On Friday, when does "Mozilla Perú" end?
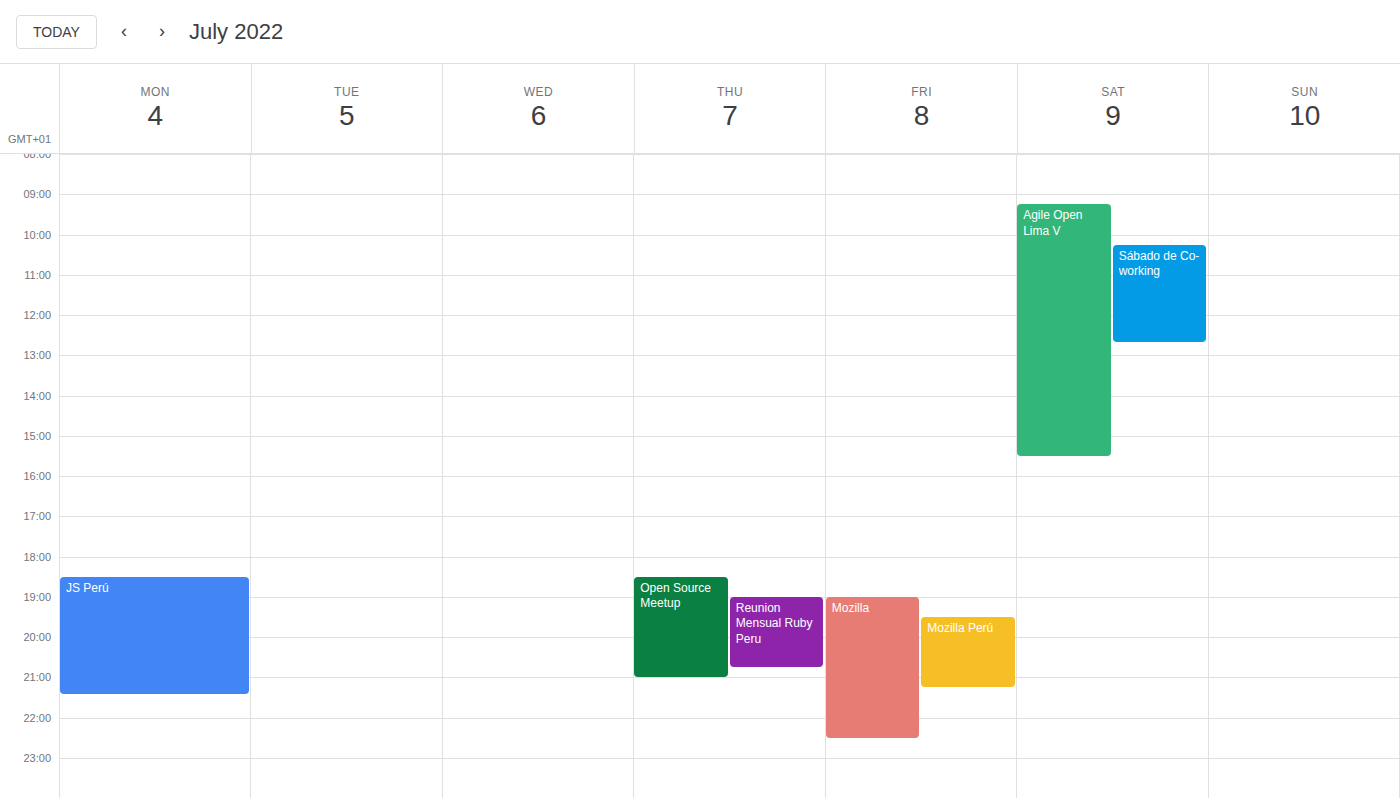
9:15 PM